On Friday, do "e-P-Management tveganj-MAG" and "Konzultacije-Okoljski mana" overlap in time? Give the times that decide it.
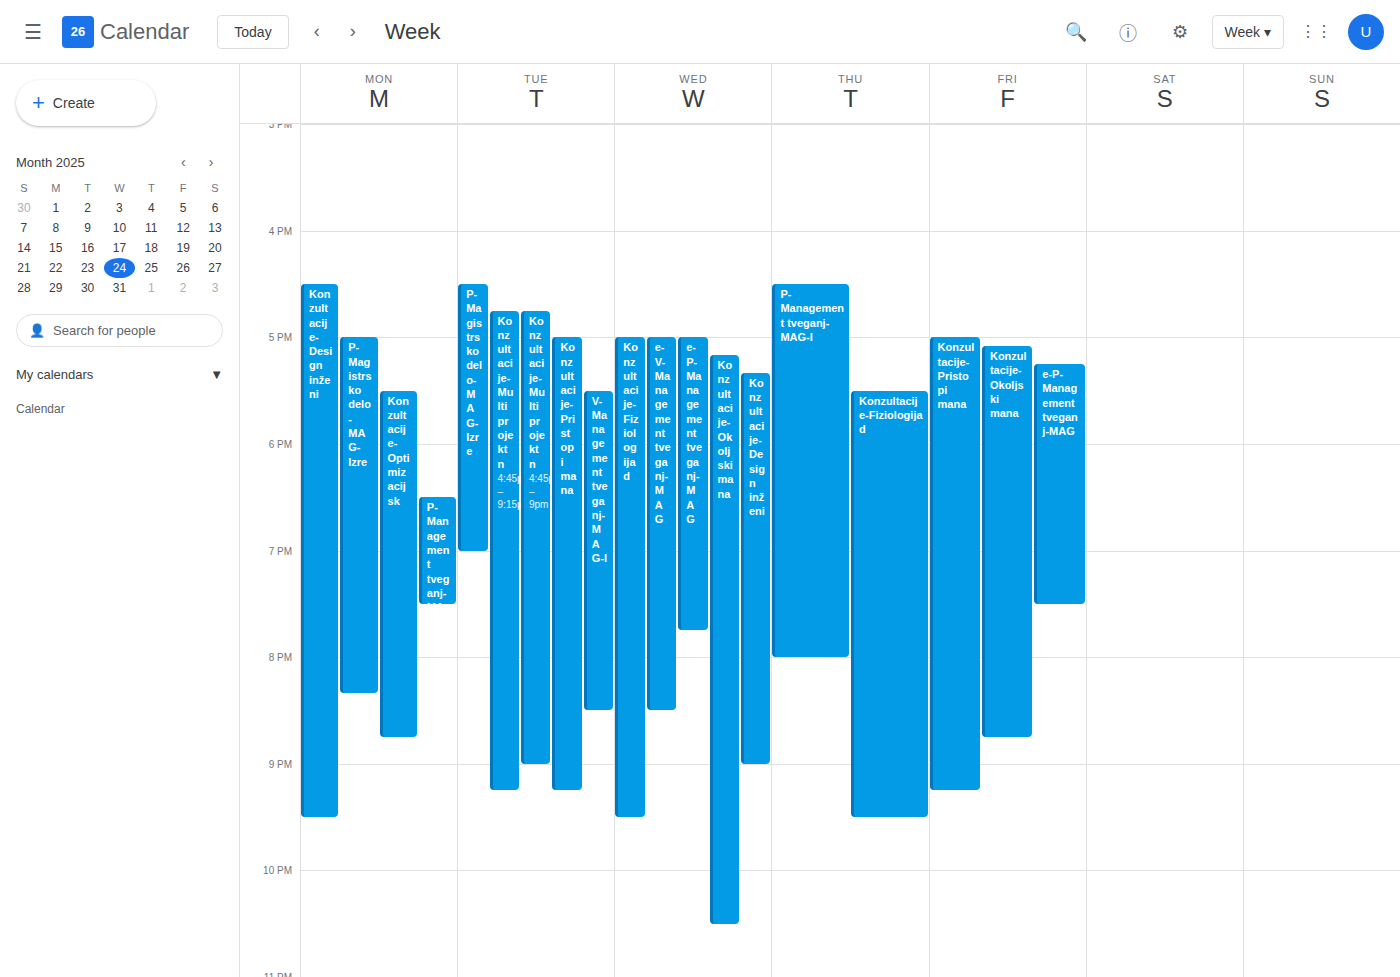
"e-P-Management tveganj-MAG" runs 5:15 PM to 7:30 PM, inside "Konzultacije-Okoljski mana" -- they overlap.